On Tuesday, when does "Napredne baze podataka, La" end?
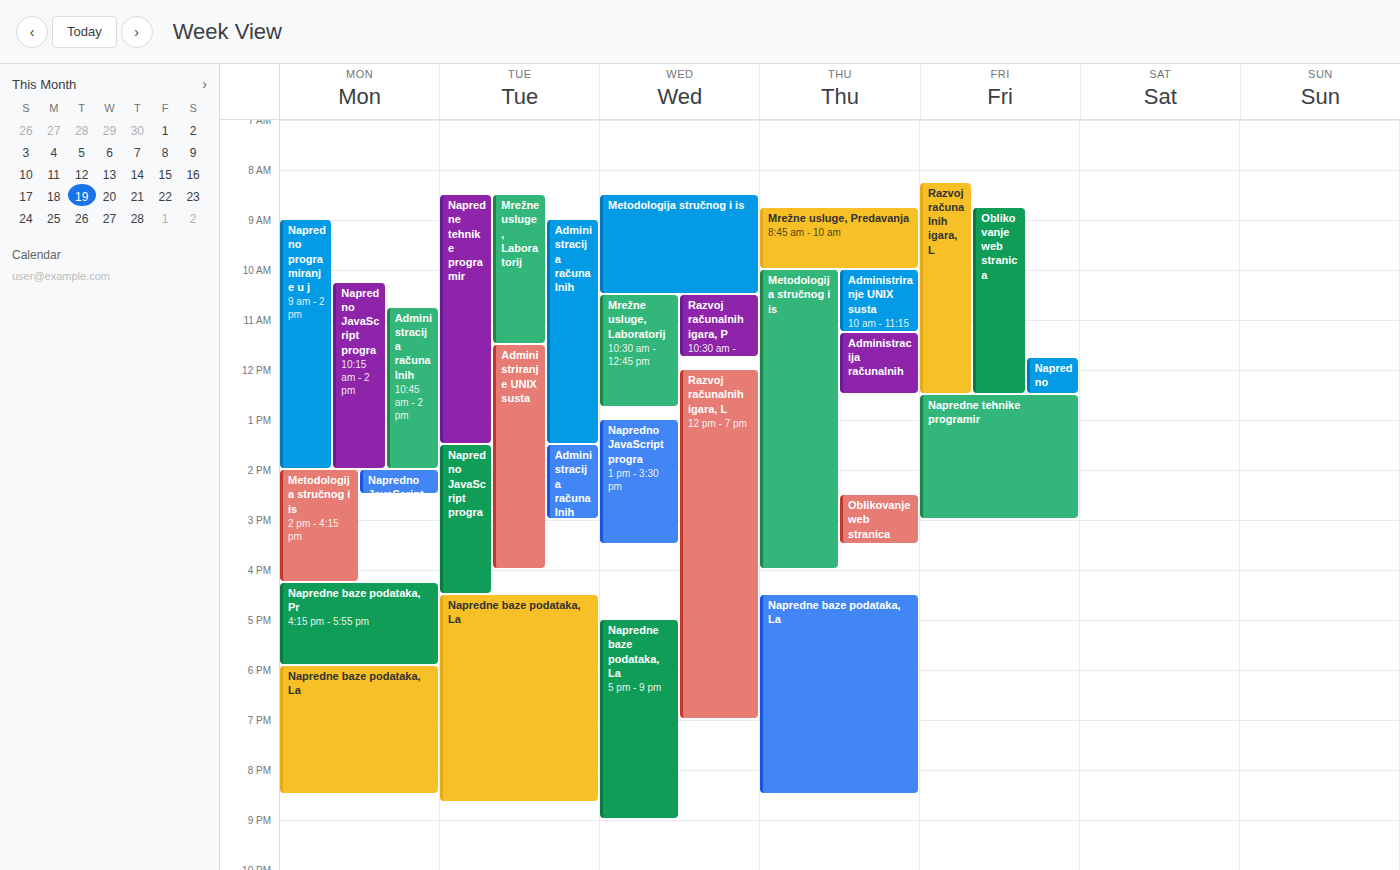
8:40 PM